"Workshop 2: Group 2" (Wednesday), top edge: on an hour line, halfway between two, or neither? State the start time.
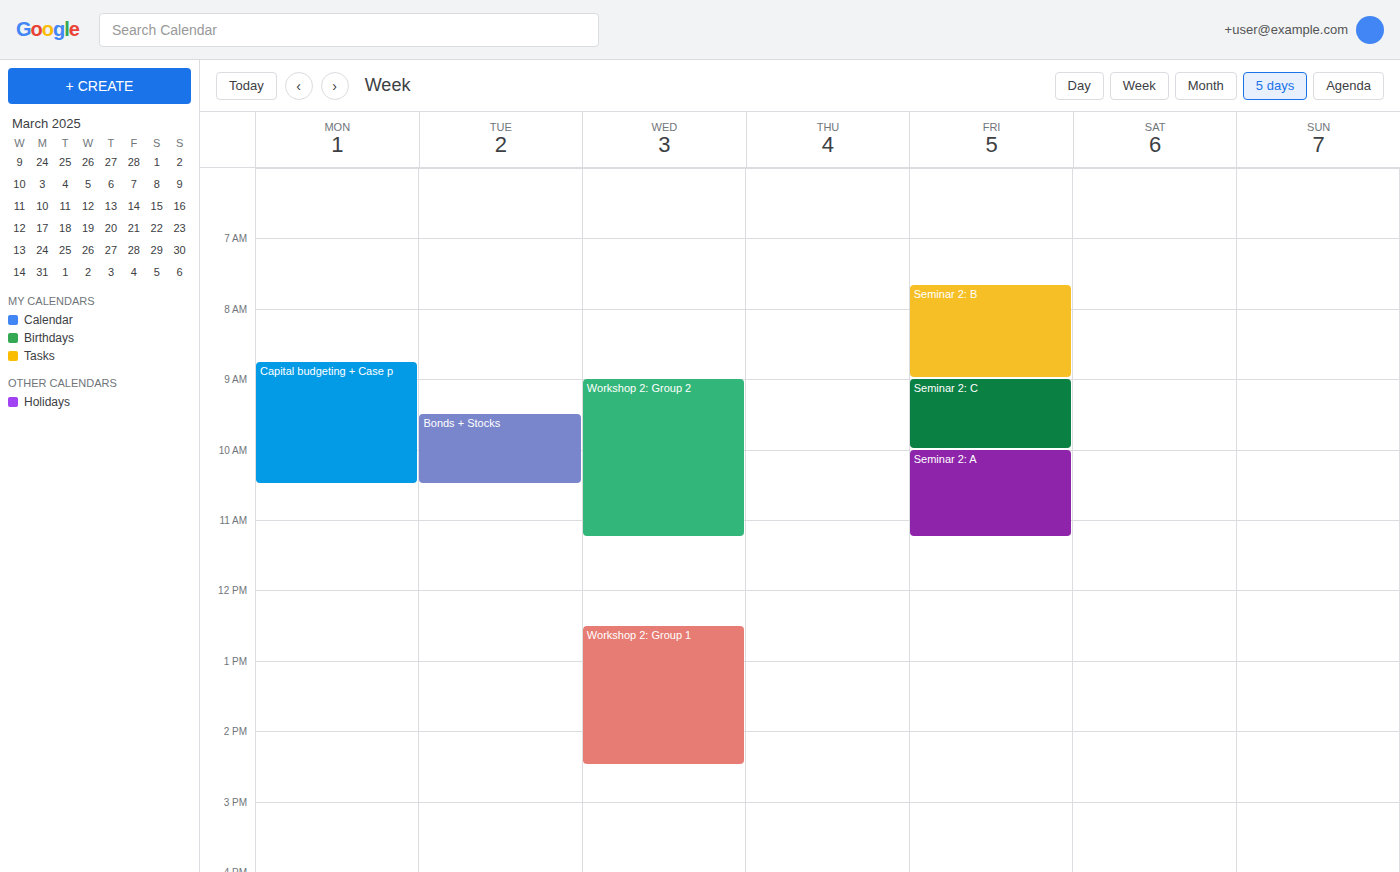
9:00 AM -- exactly on the 9 AM line.